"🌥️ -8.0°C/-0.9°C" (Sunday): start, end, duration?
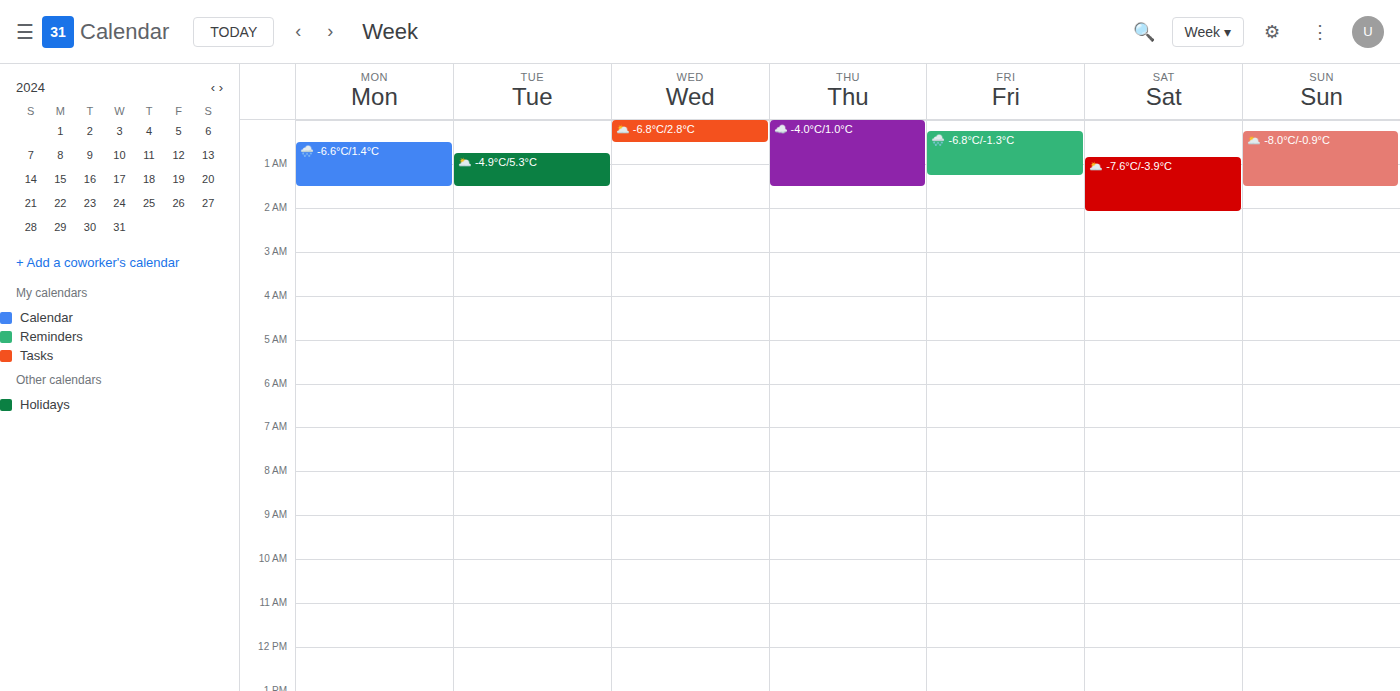
12:15 AM to 1:30 AM, 1 hour 15 minutes